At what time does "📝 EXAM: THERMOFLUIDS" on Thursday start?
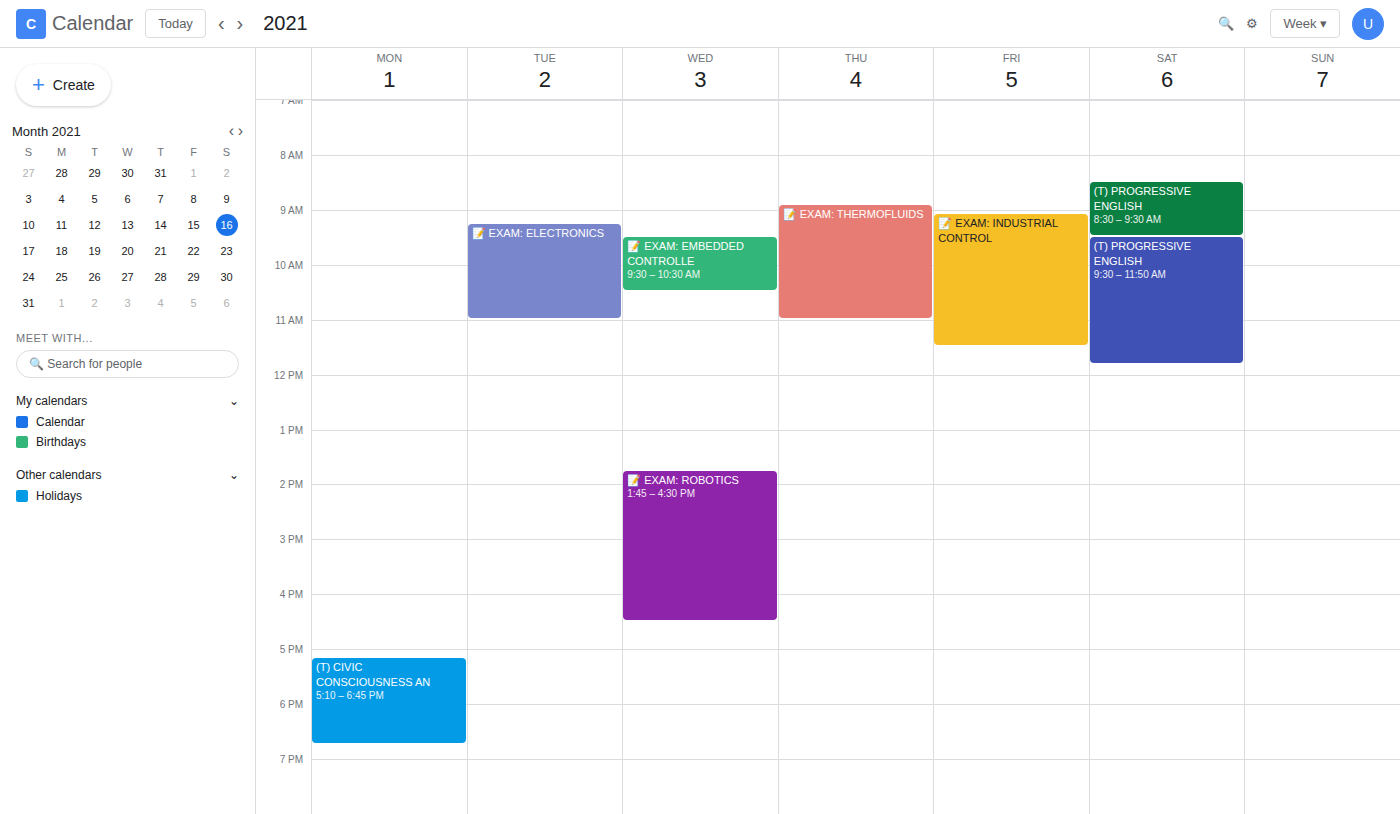
8:55 AM